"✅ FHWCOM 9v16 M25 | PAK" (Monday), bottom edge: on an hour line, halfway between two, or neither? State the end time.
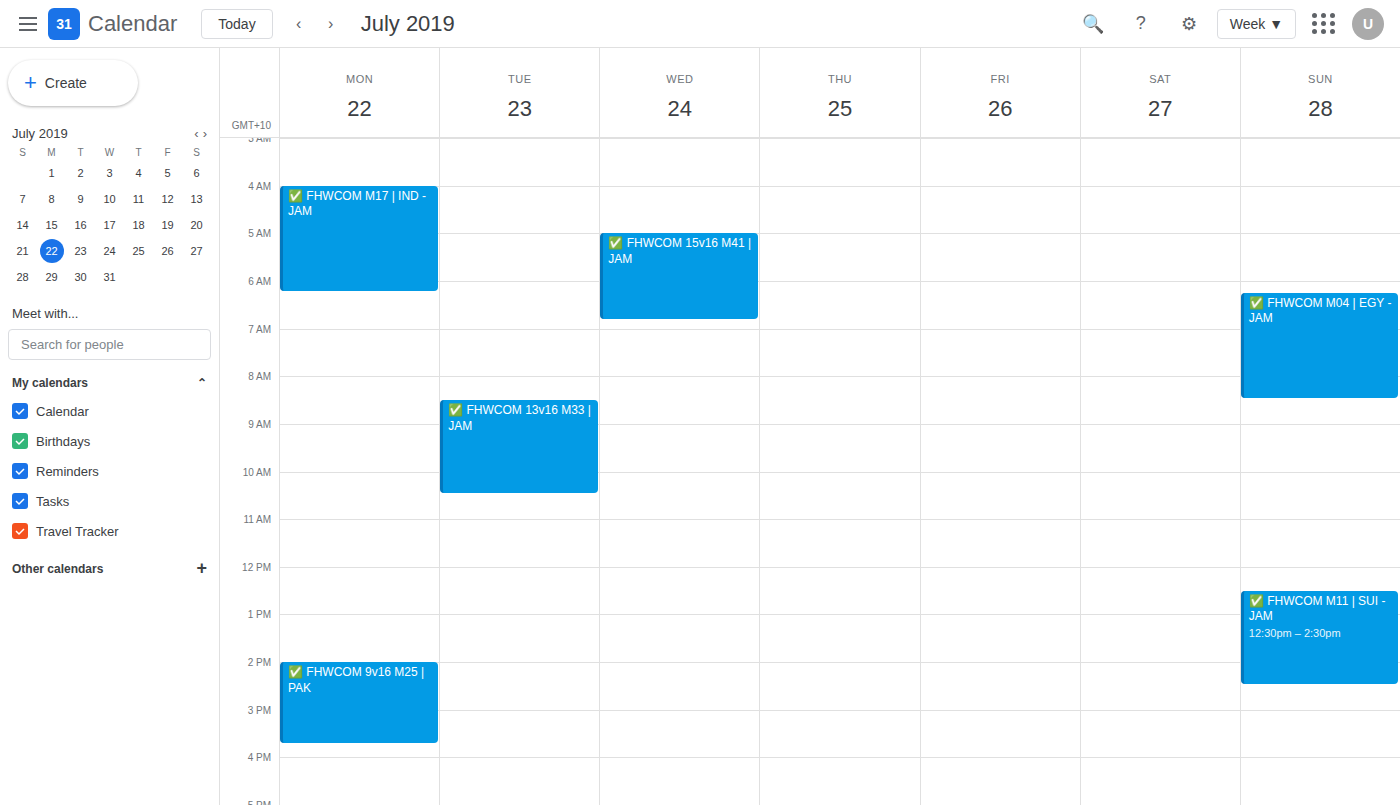
3:45 PM -- neither: three quarters of the way from the 3 PM line to the 4 PM line.